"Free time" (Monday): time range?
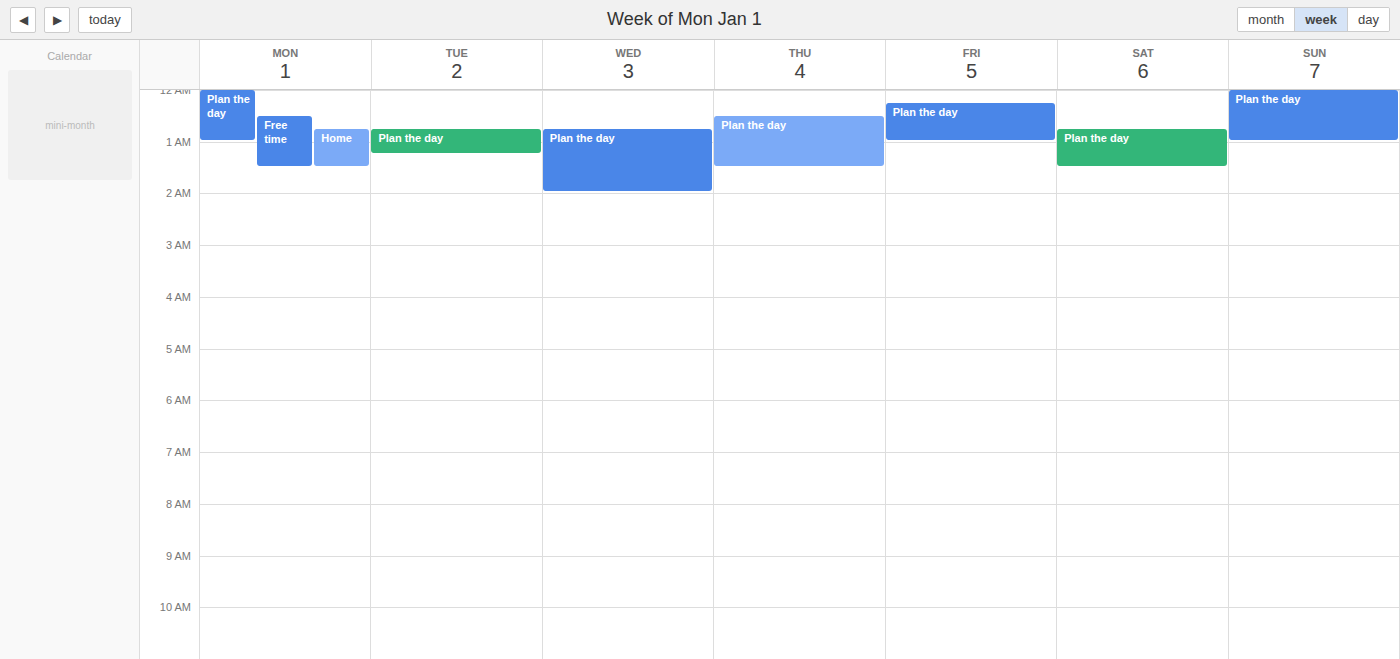
12:30 AM to 1:30 AM